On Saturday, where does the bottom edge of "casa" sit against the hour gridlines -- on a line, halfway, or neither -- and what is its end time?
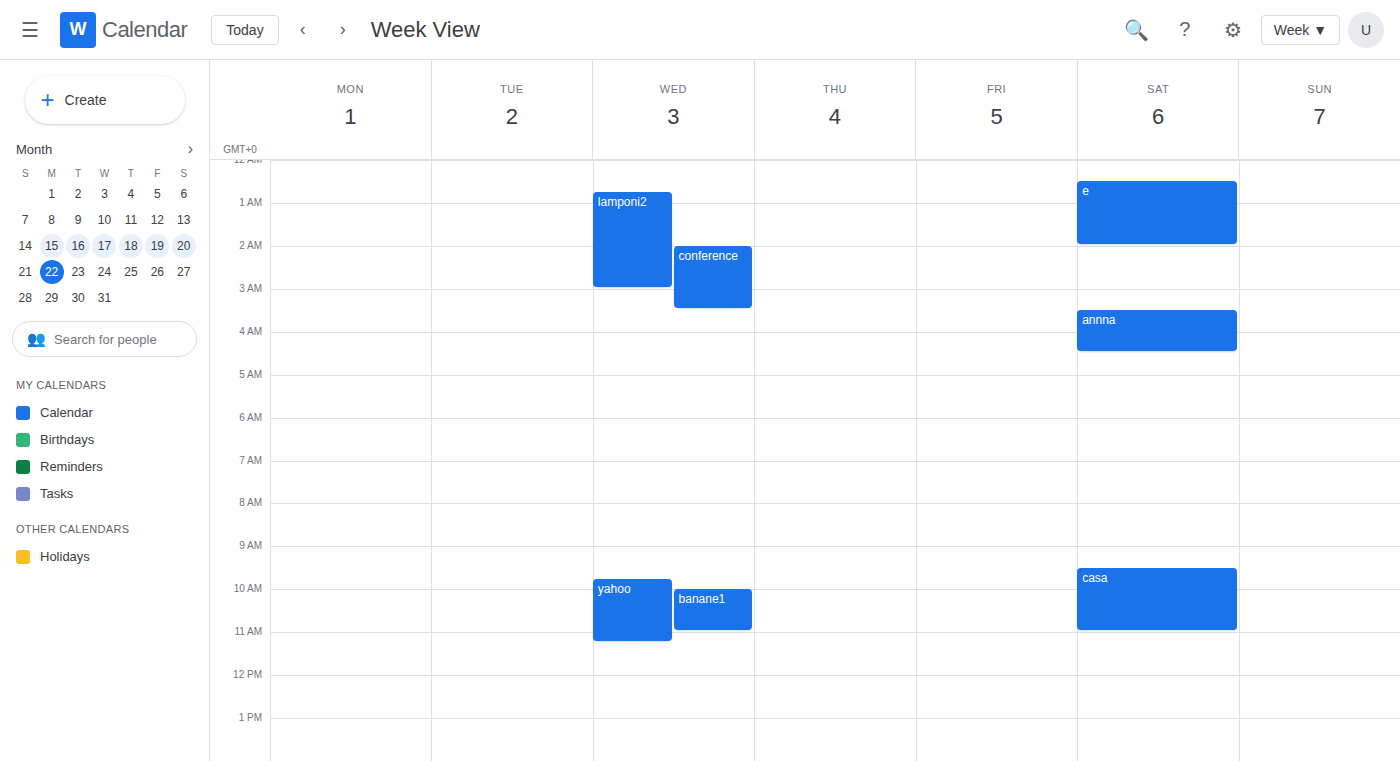
11:00 -- exactly on the 11:00 line.